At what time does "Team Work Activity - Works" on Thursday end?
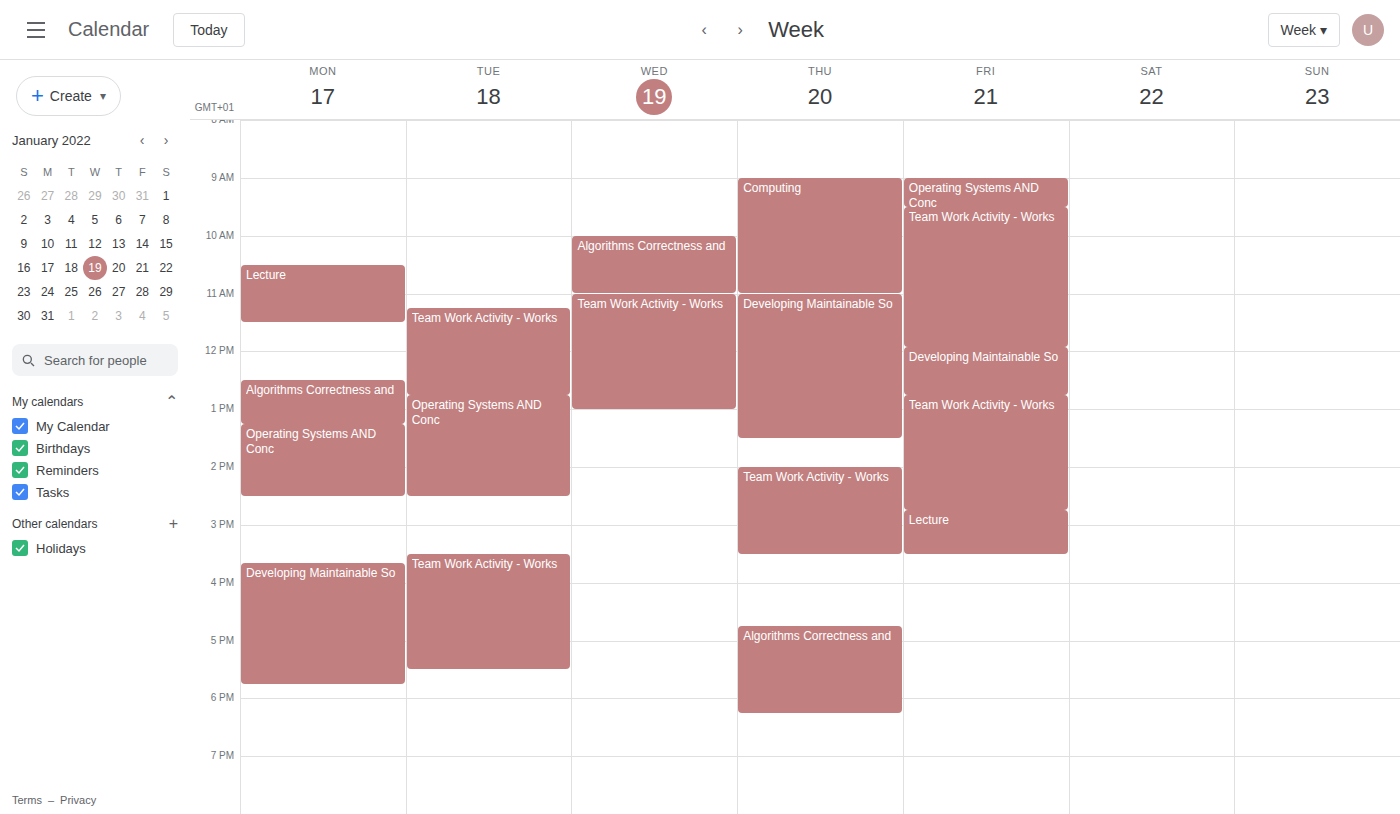
3:30 PM